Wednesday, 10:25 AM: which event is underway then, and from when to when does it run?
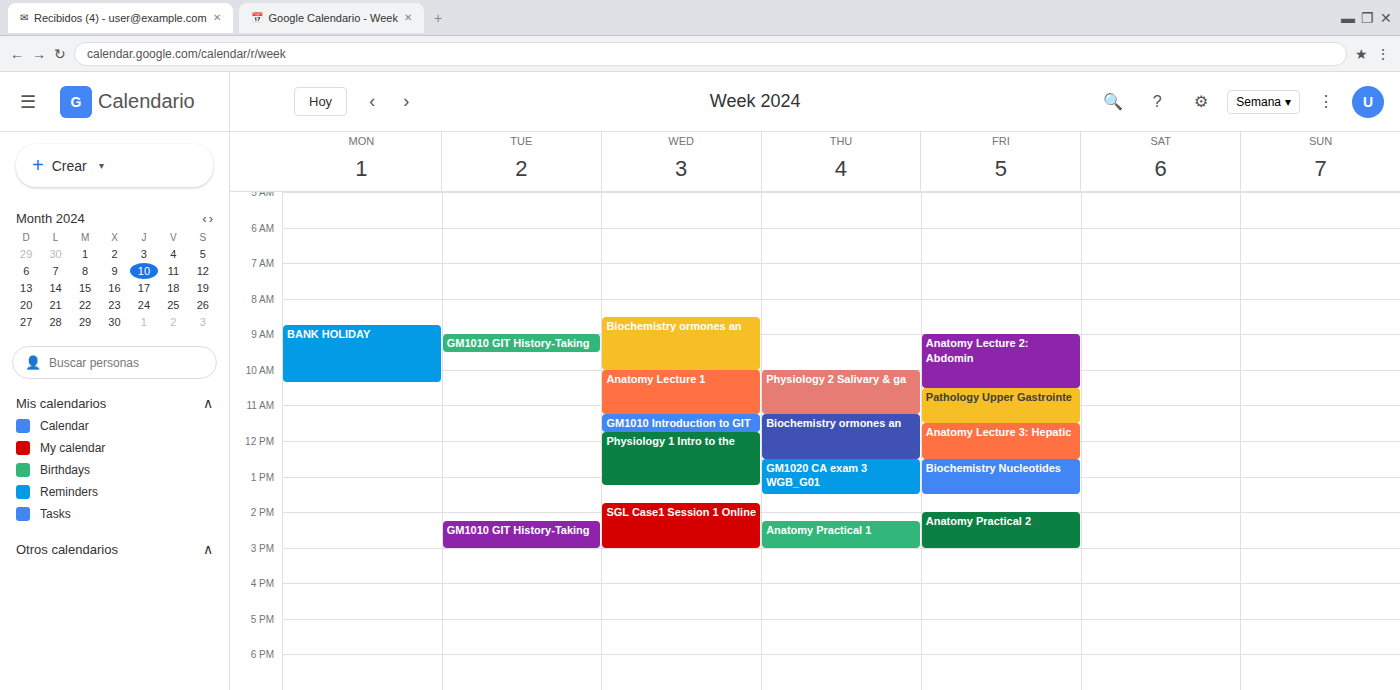
"Anatomy Lecture 1", 10:00 AM to 11:15 AM